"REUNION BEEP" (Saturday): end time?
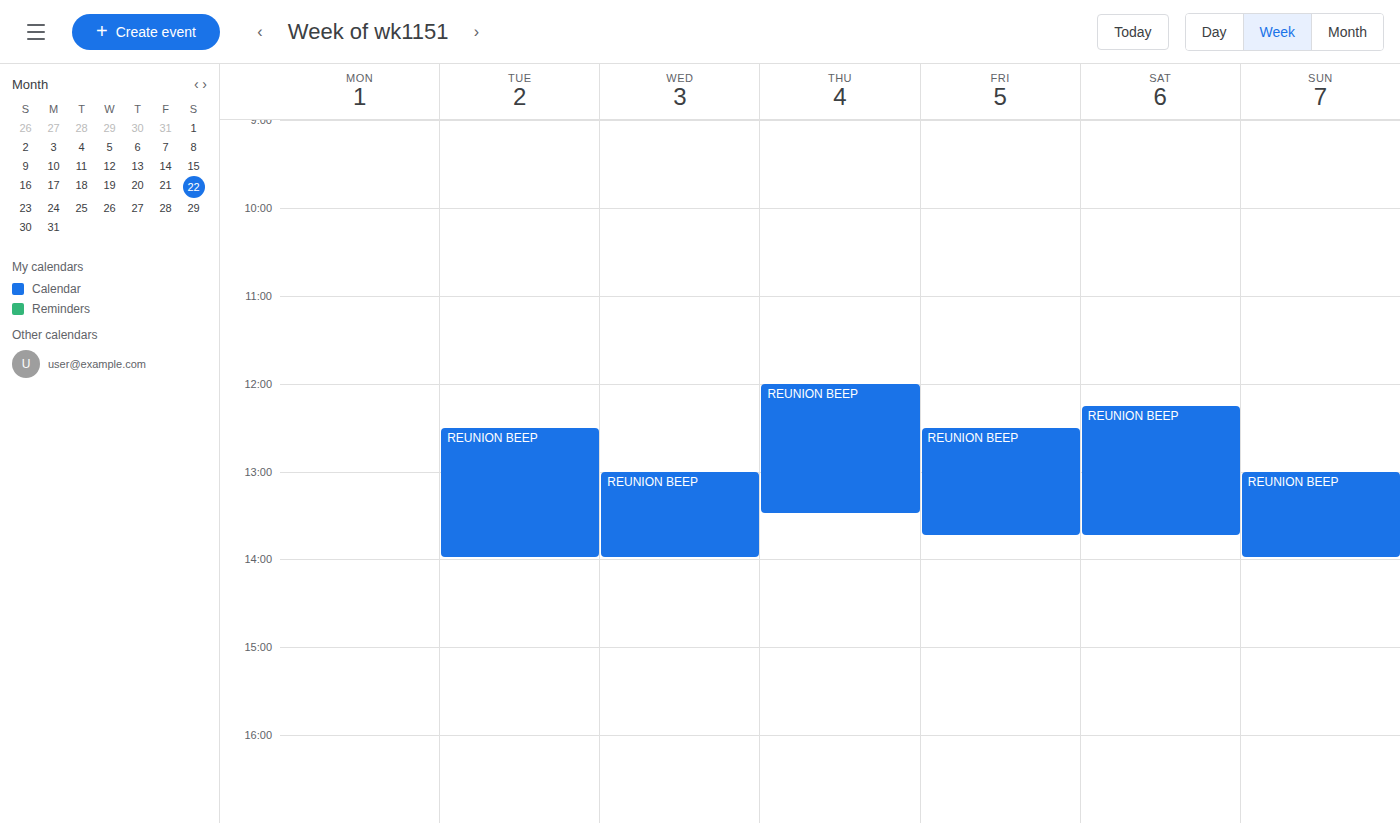
1:45 PM